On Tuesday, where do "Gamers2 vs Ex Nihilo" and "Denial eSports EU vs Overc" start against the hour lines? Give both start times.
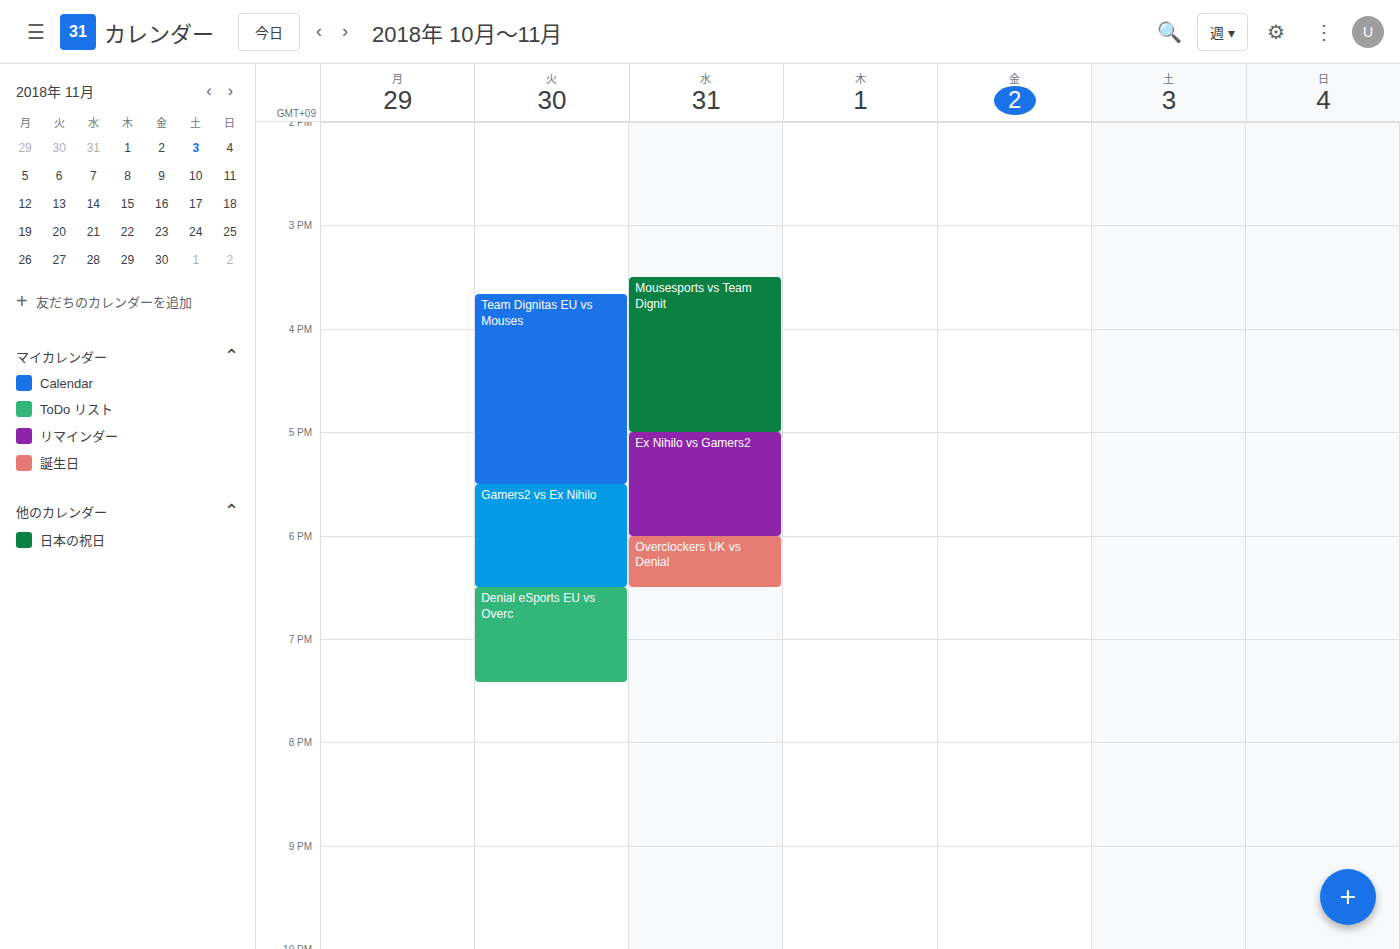
"Gamers2 vs Ex Nihilo": 5:30 PM, halfway between the 5 PM and 6 PM lines. "Denial eSports EU vs Overc": 6:30 PM, halfway between the 6 PM and 7 PM lines.